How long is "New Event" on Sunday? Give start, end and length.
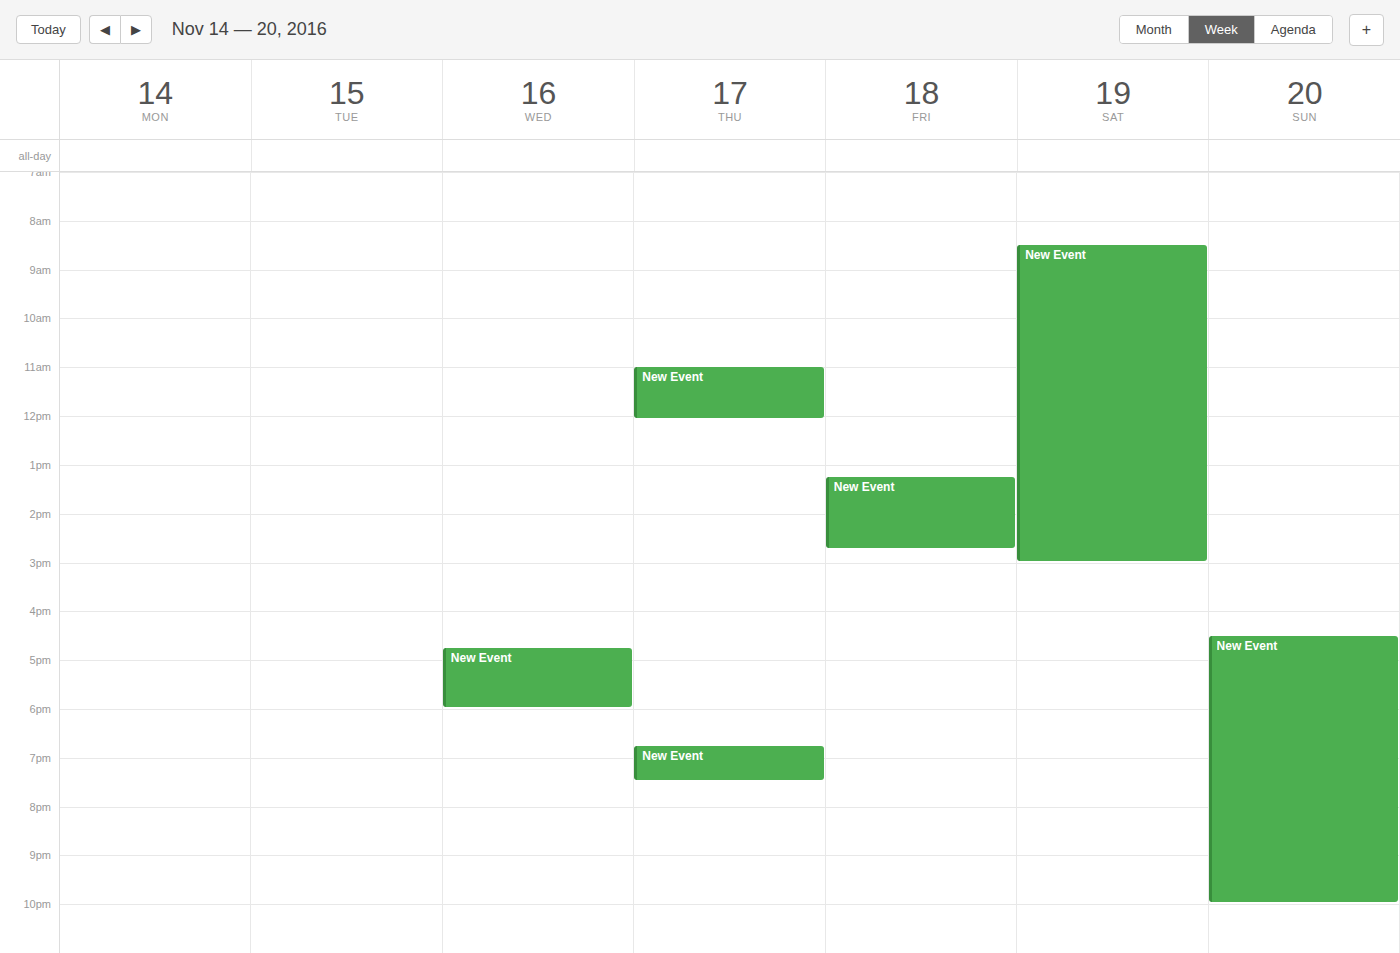
4:30 PM to 10:00 PM, 5 hours 30 minutes